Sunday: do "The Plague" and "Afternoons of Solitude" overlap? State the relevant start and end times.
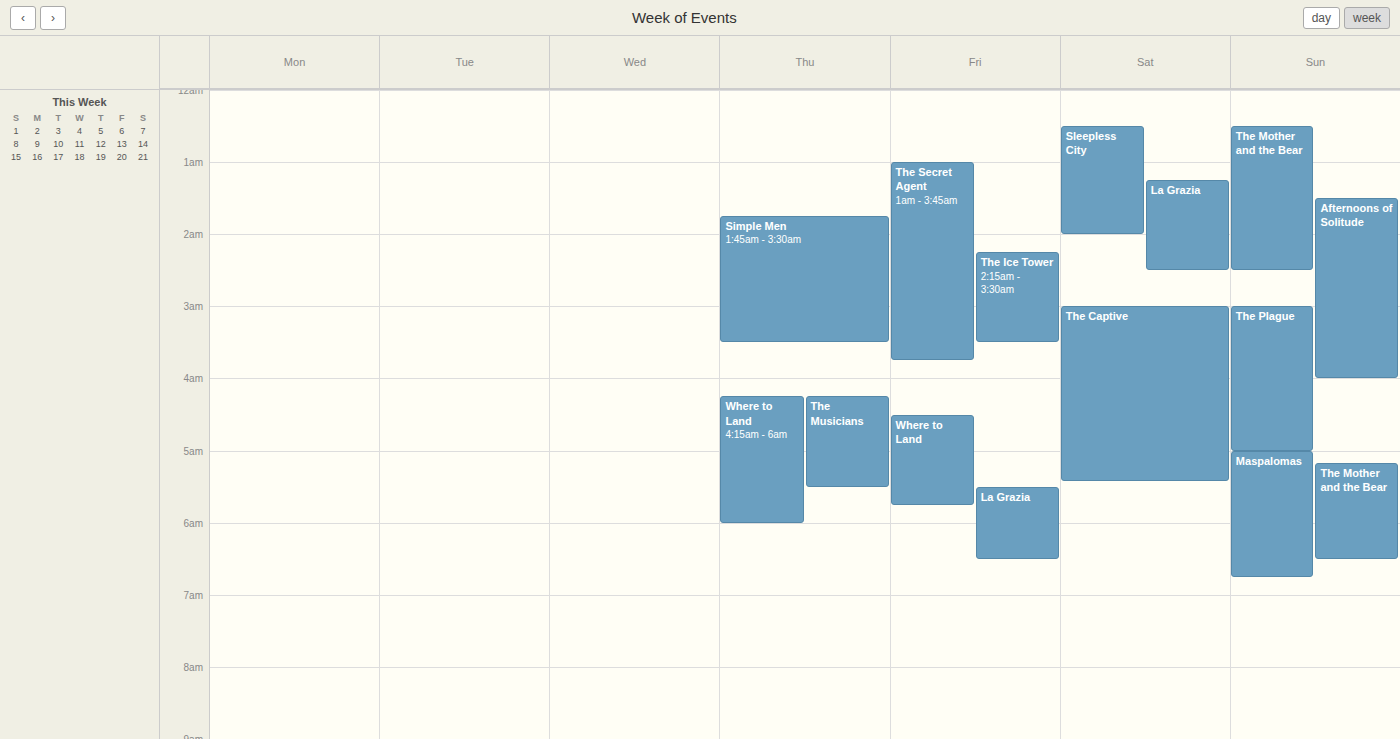
"The Plague" starts at 3:00 AM, before "Afternoons of Solitude" ends at 4:00 AM -- they overlap.